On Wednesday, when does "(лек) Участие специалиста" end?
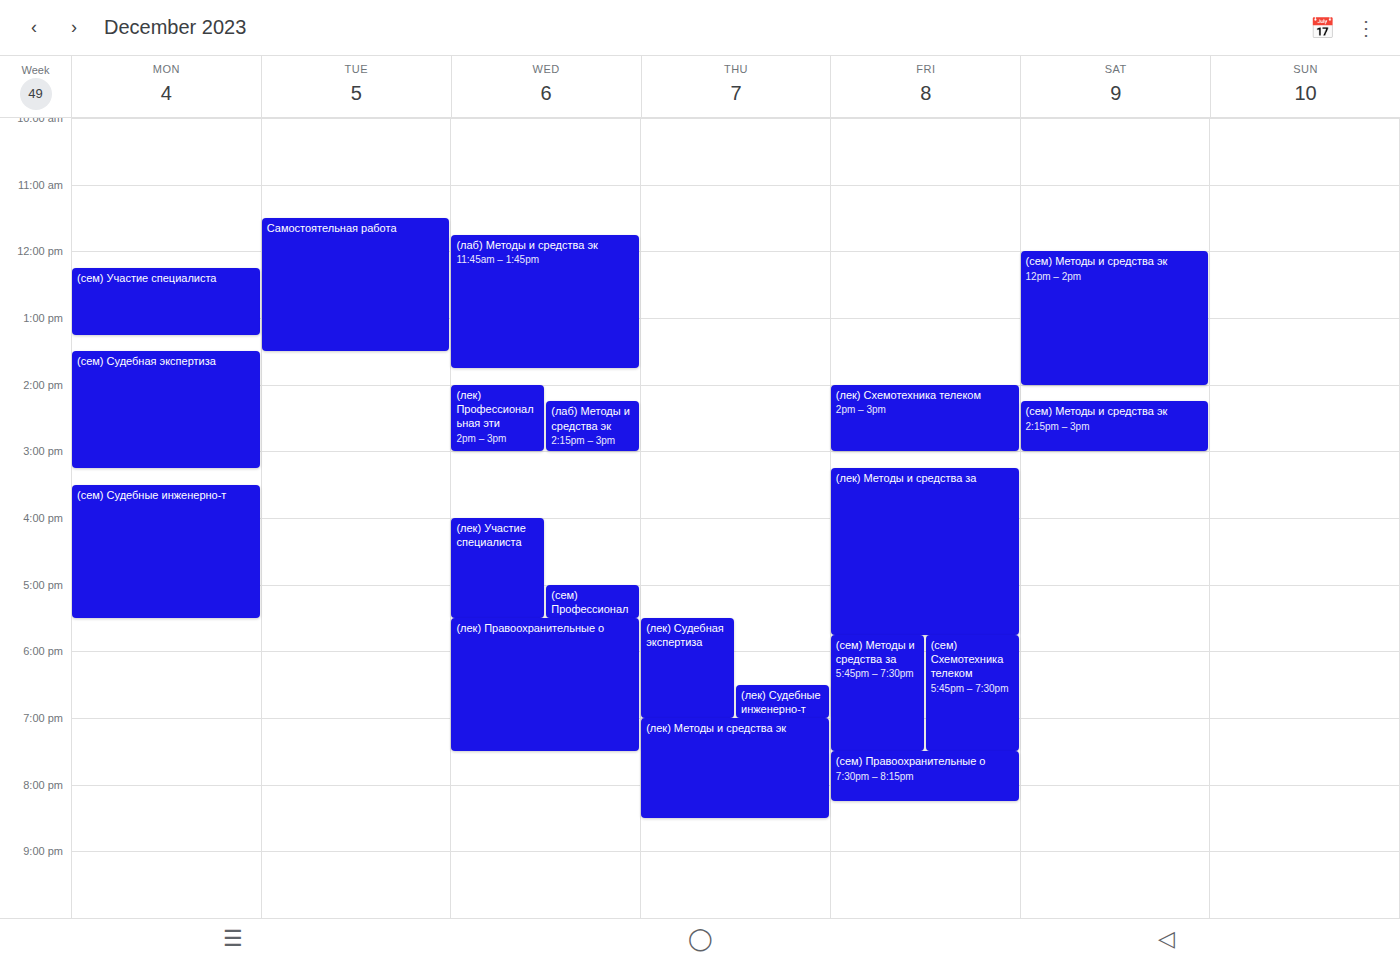
5:30 PM